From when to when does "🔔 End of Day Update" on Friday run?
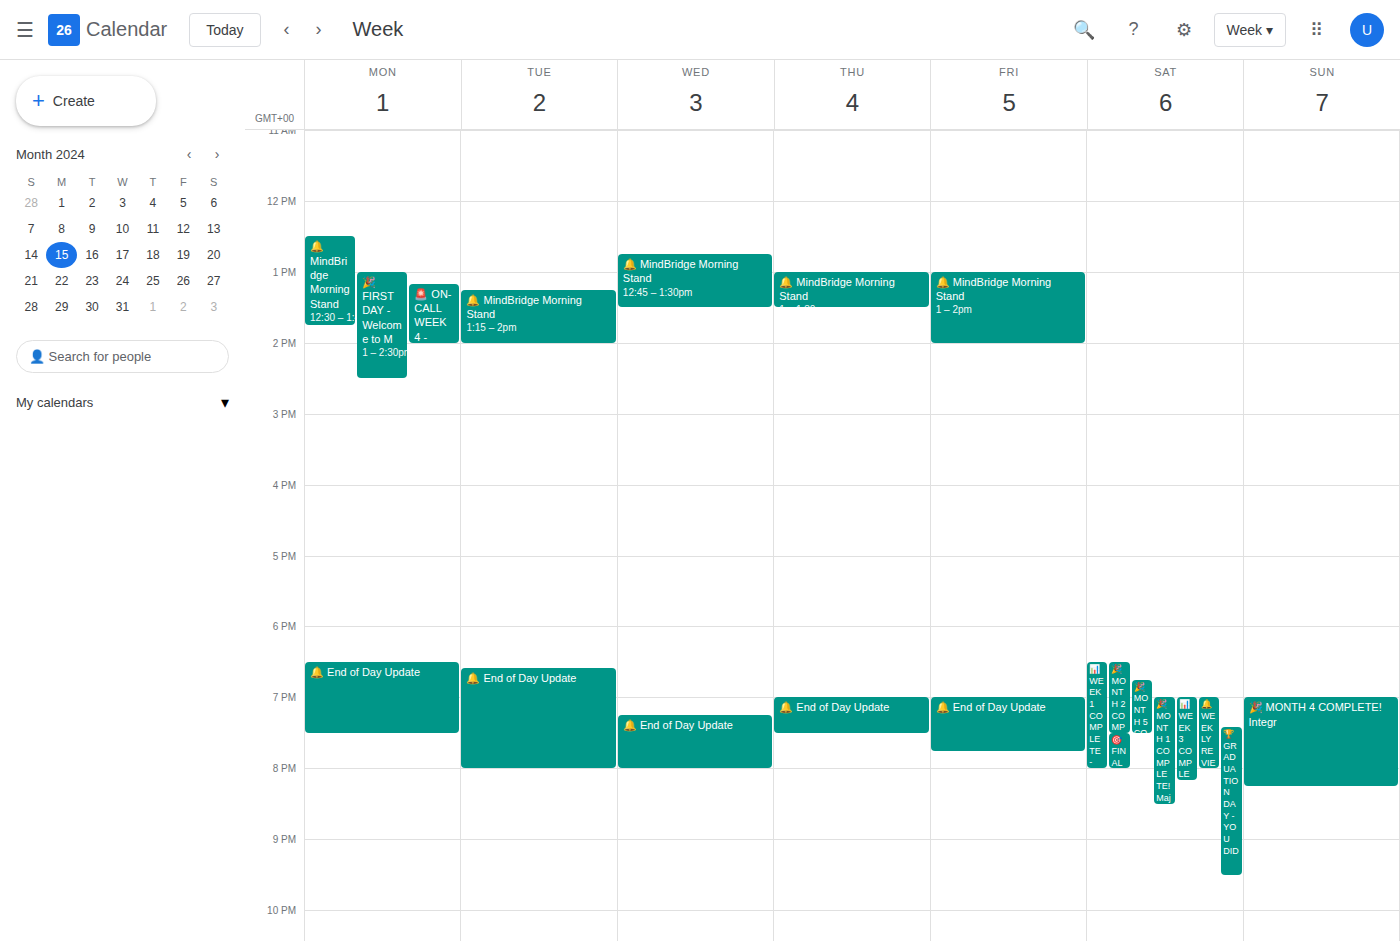
7:00 PM to 7:45 PM